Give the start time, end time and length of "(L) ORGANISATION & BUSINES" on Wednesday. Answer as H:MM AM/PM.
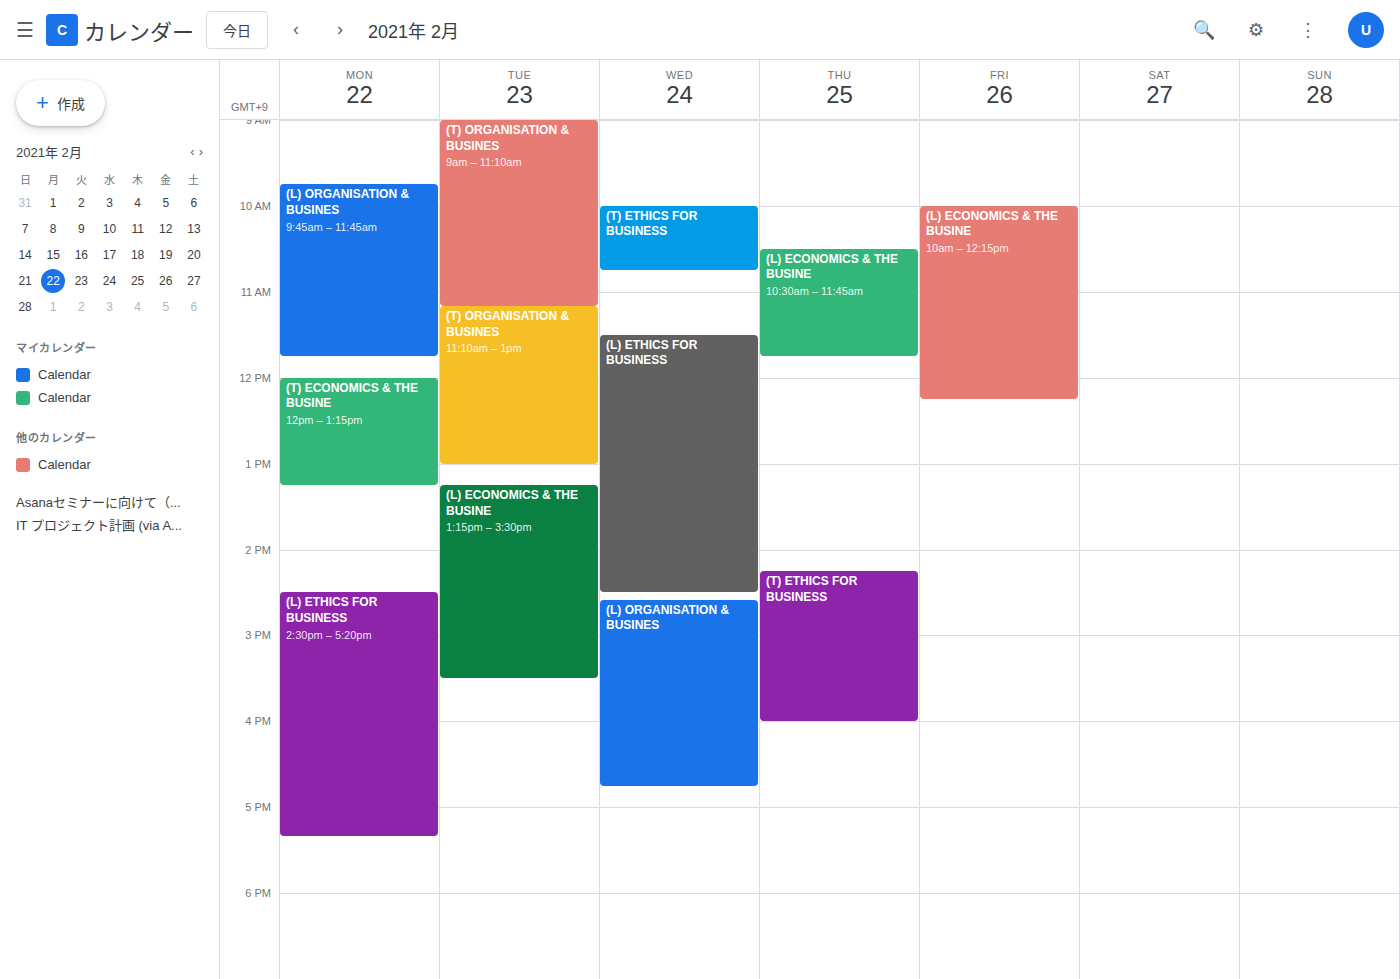
2:35 PM to 4:45 PM, 2 hours 10 minutes